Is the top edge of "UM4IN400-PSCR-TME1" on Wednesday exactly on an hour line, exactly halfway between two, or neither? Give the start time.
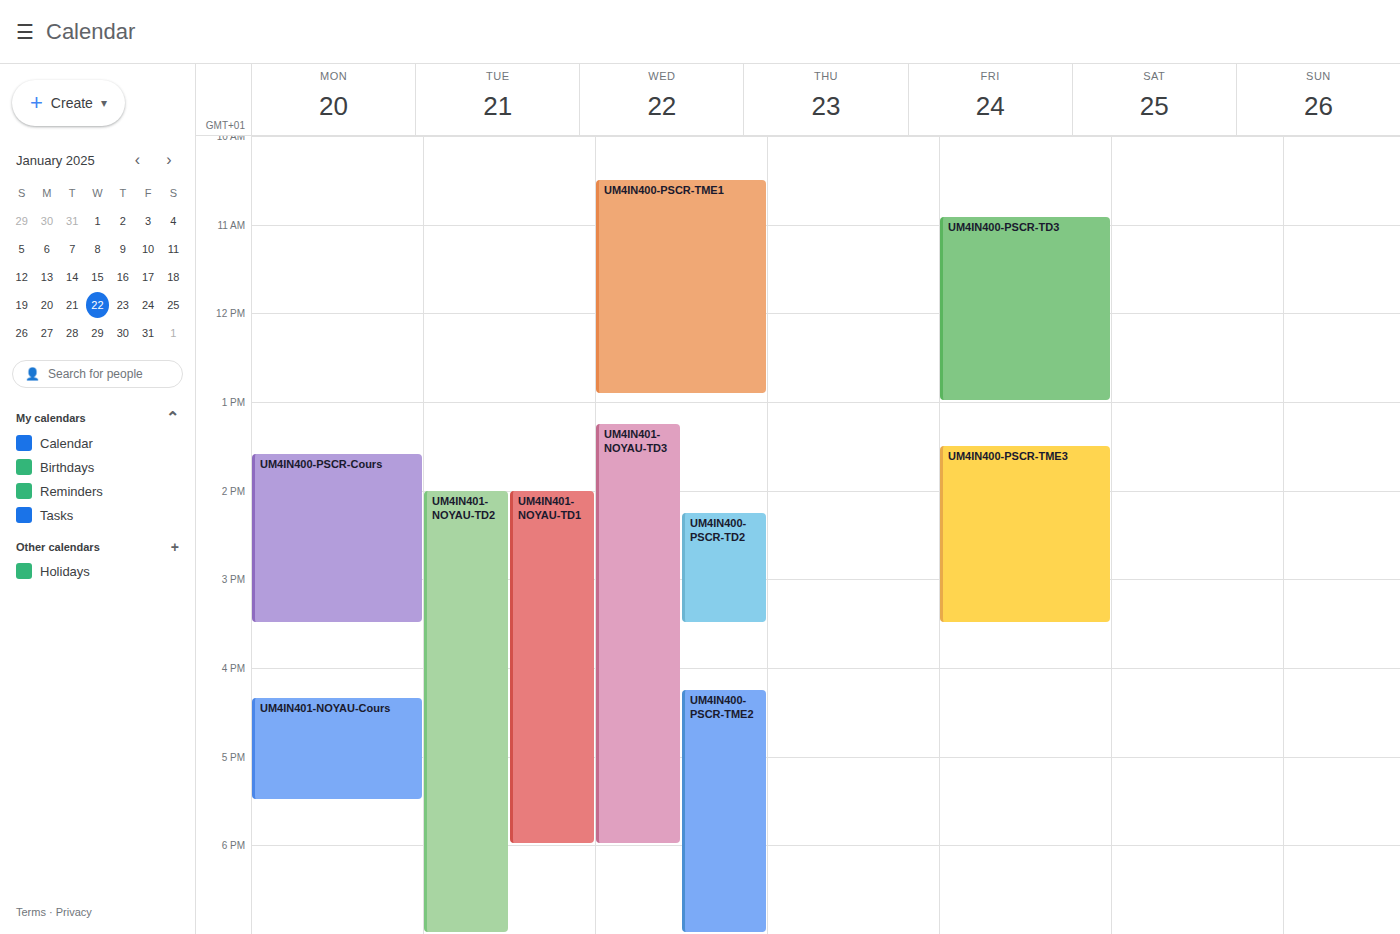
10:30 AM -- halfway between the 10 AM and 11 AM lines.